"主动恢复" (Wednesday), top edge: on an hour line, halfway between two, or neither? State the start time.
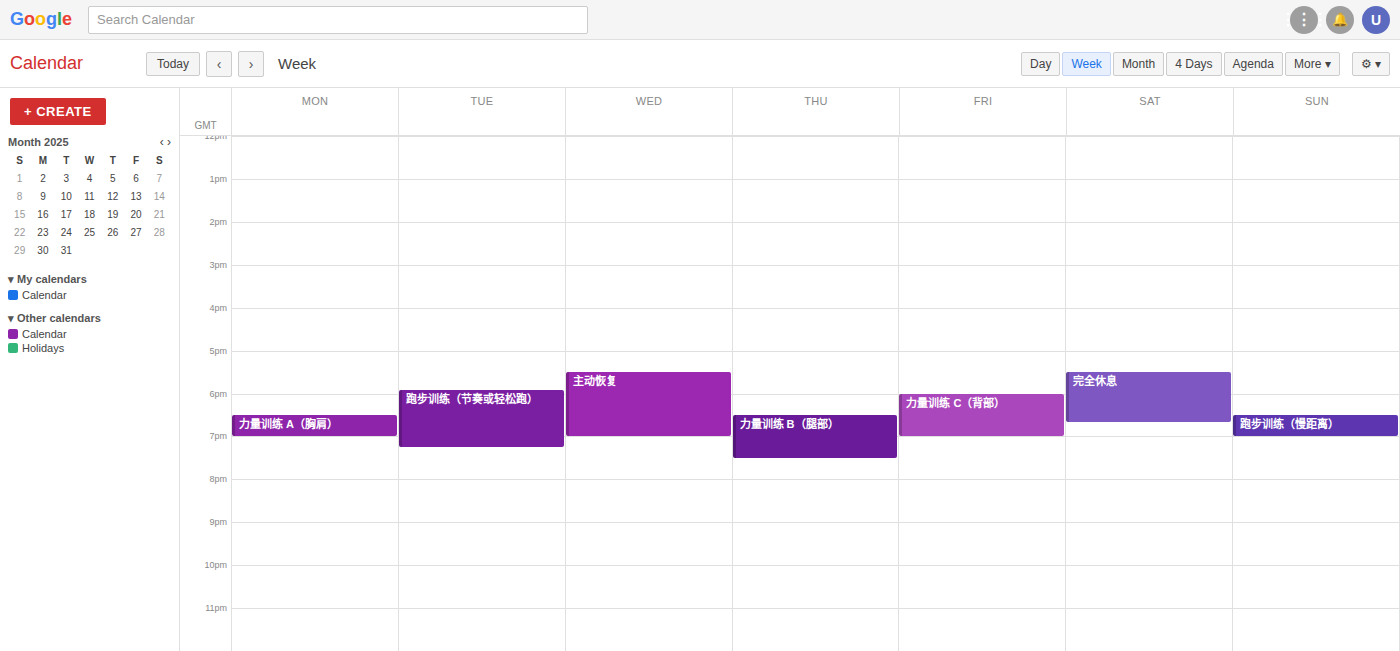
5:30 PM -- halfway between the 5 PM and 6 PM lines.